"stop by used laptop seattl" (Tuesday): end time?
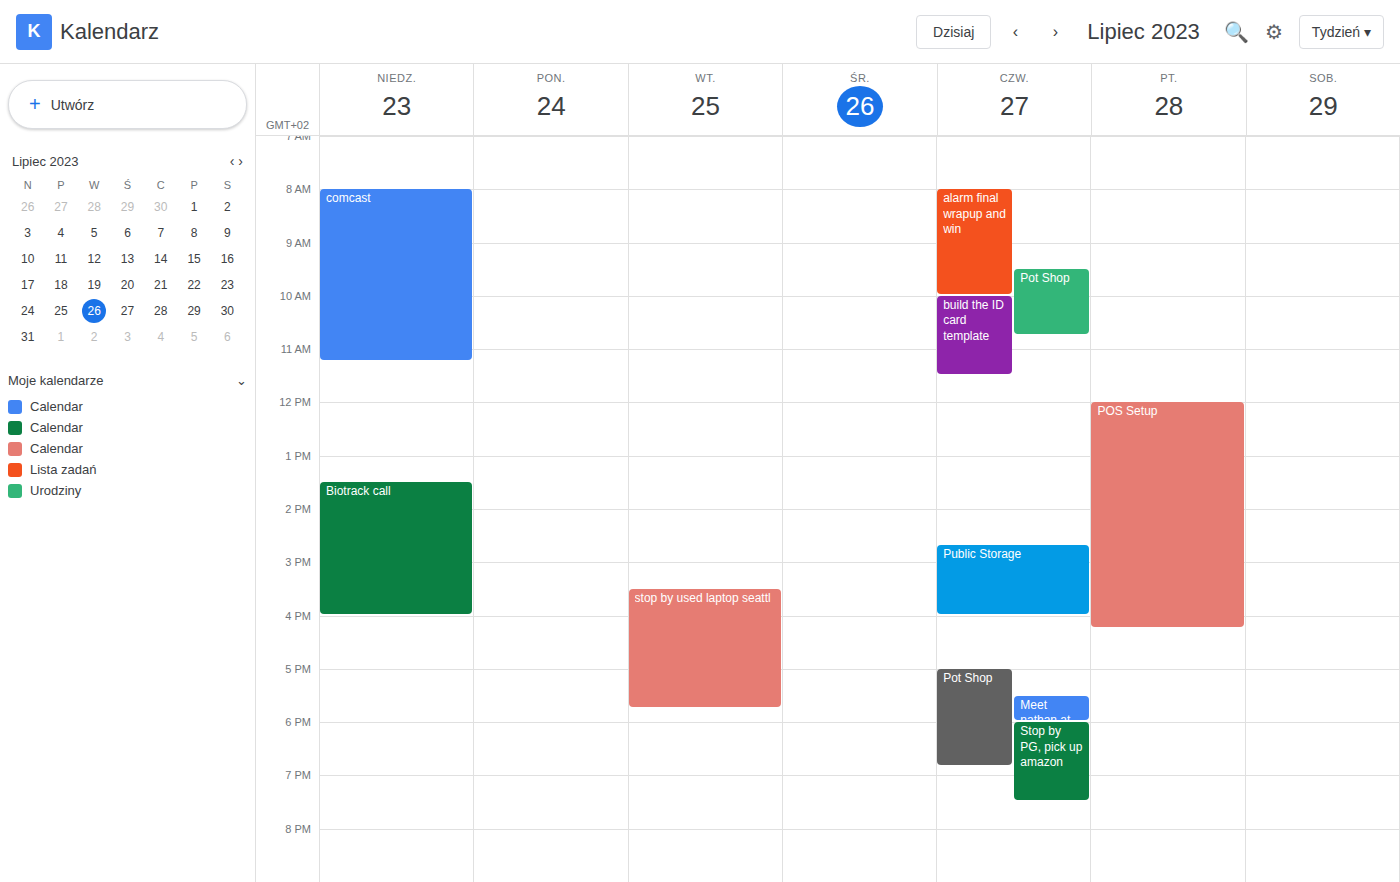
5:45 PM